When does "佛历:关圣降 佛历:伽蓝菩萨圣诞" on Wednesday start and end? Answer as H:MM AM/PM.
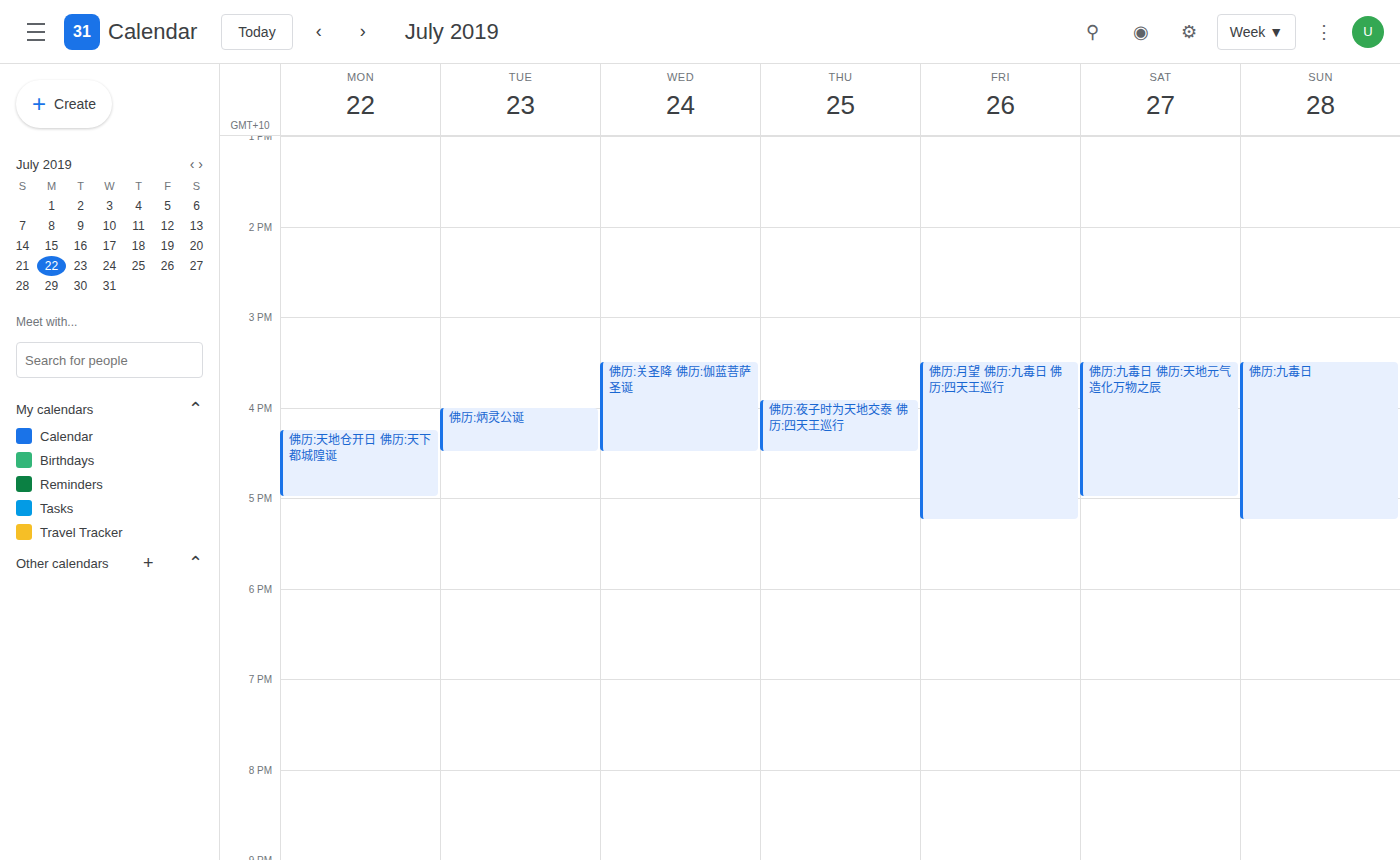
3:30 PM to 4:30 PM